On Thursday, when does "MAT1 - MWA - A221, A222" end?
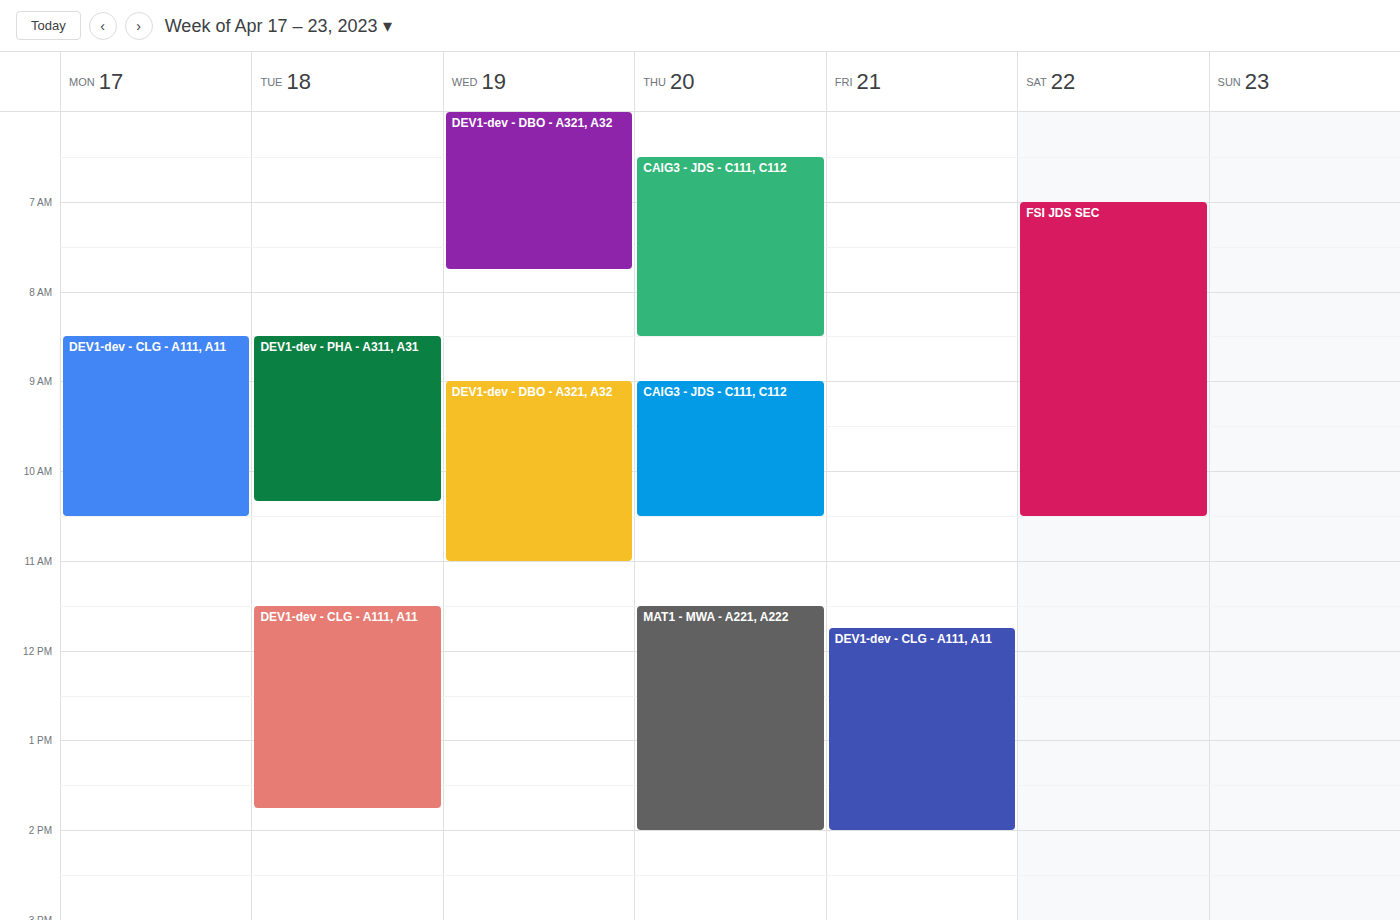
2:00 PM